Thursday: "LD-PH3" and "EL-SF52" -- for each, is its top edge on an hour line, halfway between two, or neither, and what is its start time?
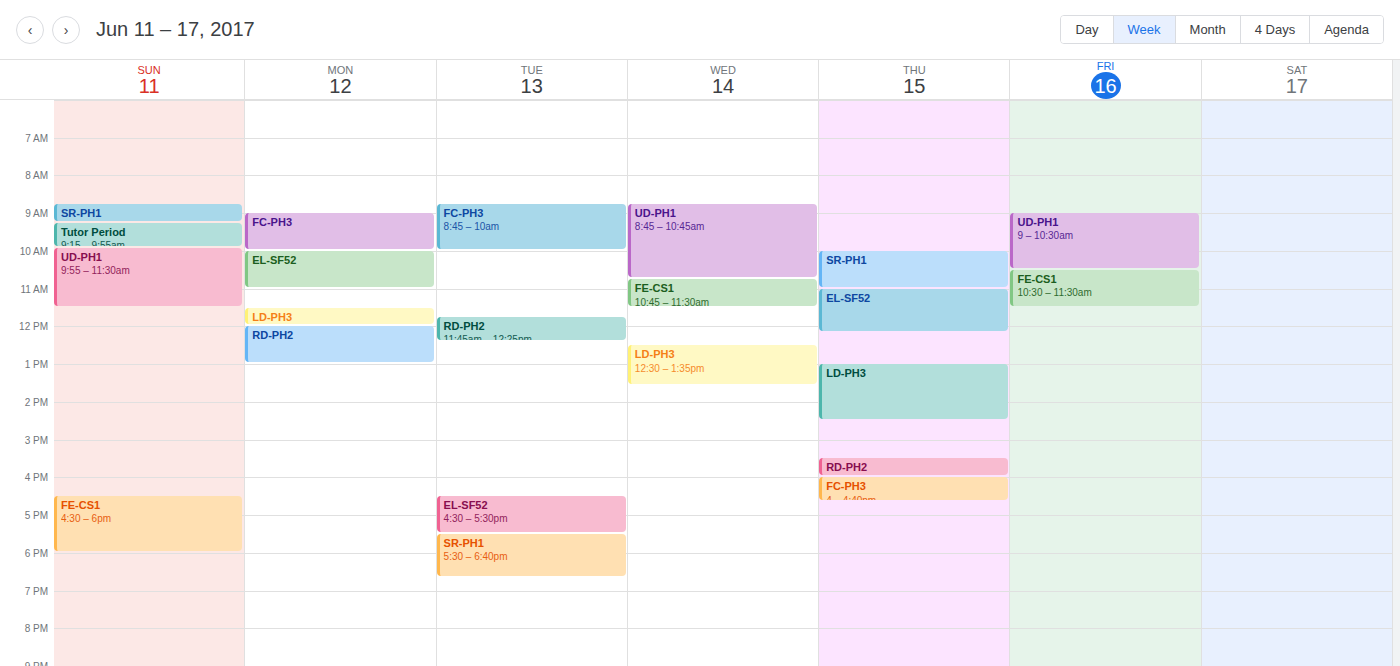
"LD-PH3": 1:00 PM, exactly on the 1 PM line. "EL-SF52": 11:00 AM, exactly on the 11 AM line.